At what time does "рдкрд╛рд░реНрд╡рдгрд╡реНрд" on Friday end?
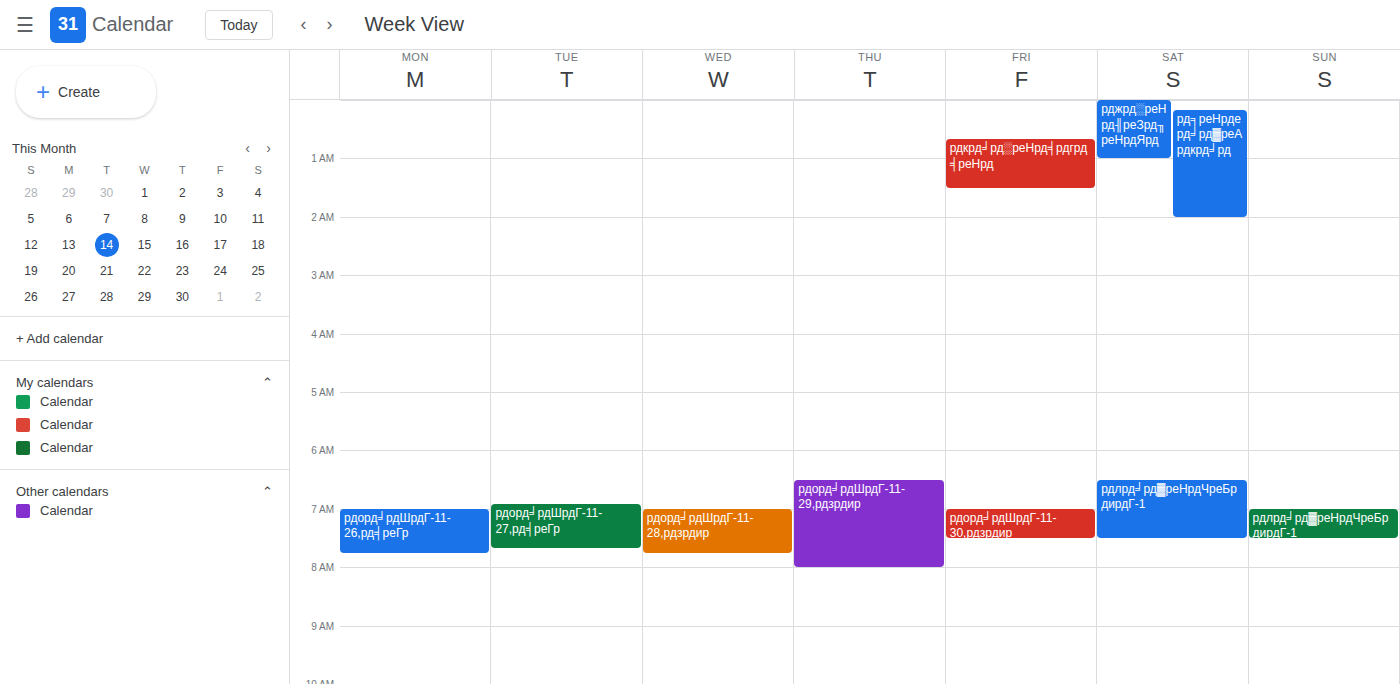
1:30 AM